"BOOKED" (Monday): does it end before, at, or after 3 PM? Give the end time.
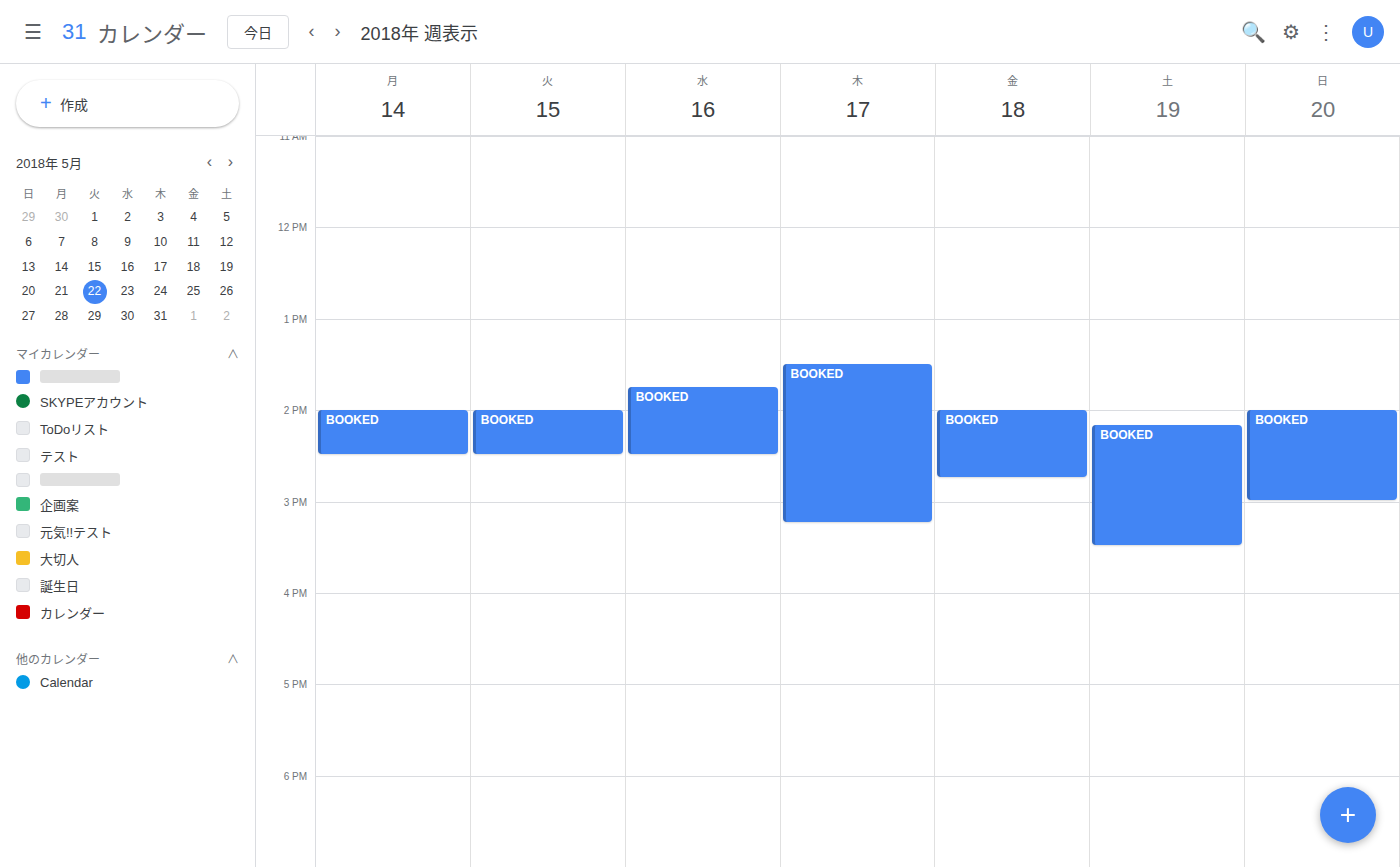
2:30 PM -- before 3 PM, 30 minutes above the 3 PM line.